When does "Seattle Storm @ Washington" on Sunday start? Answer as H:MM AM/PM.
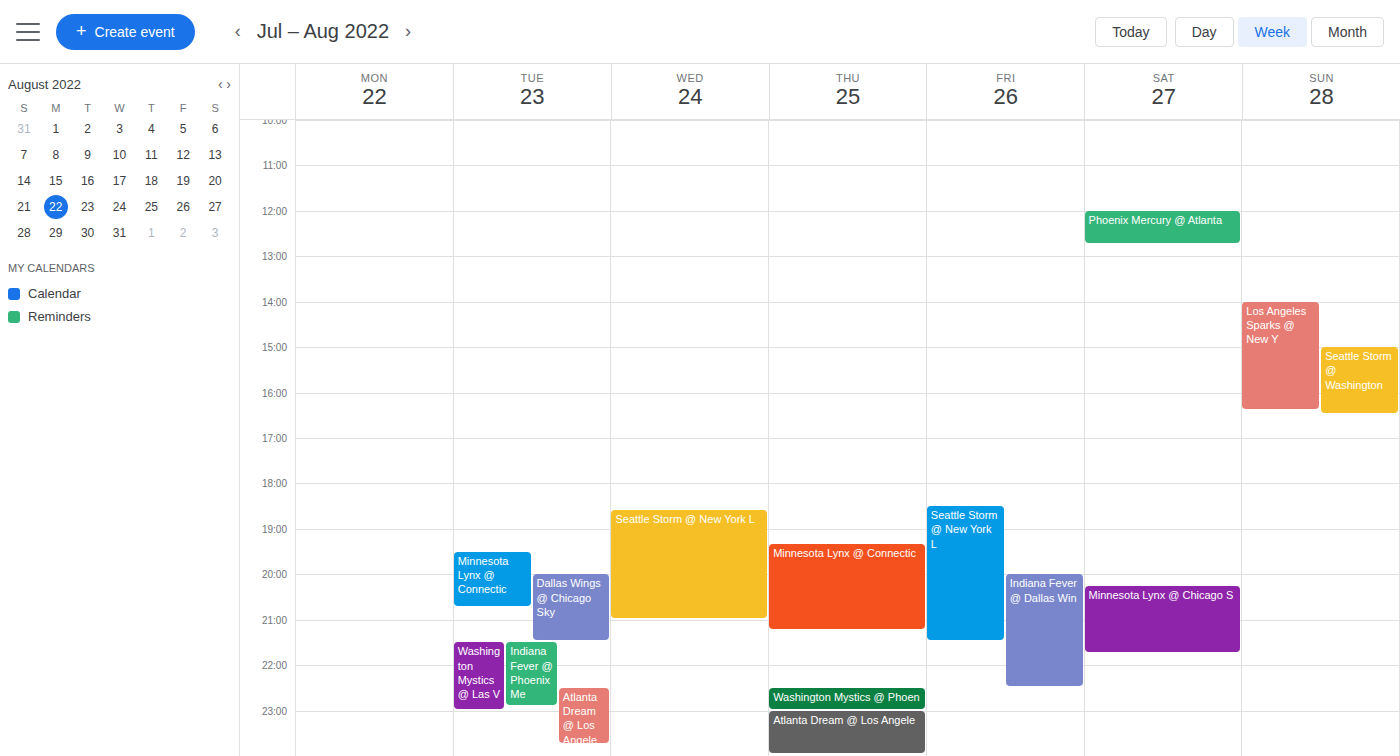
3:00 PM